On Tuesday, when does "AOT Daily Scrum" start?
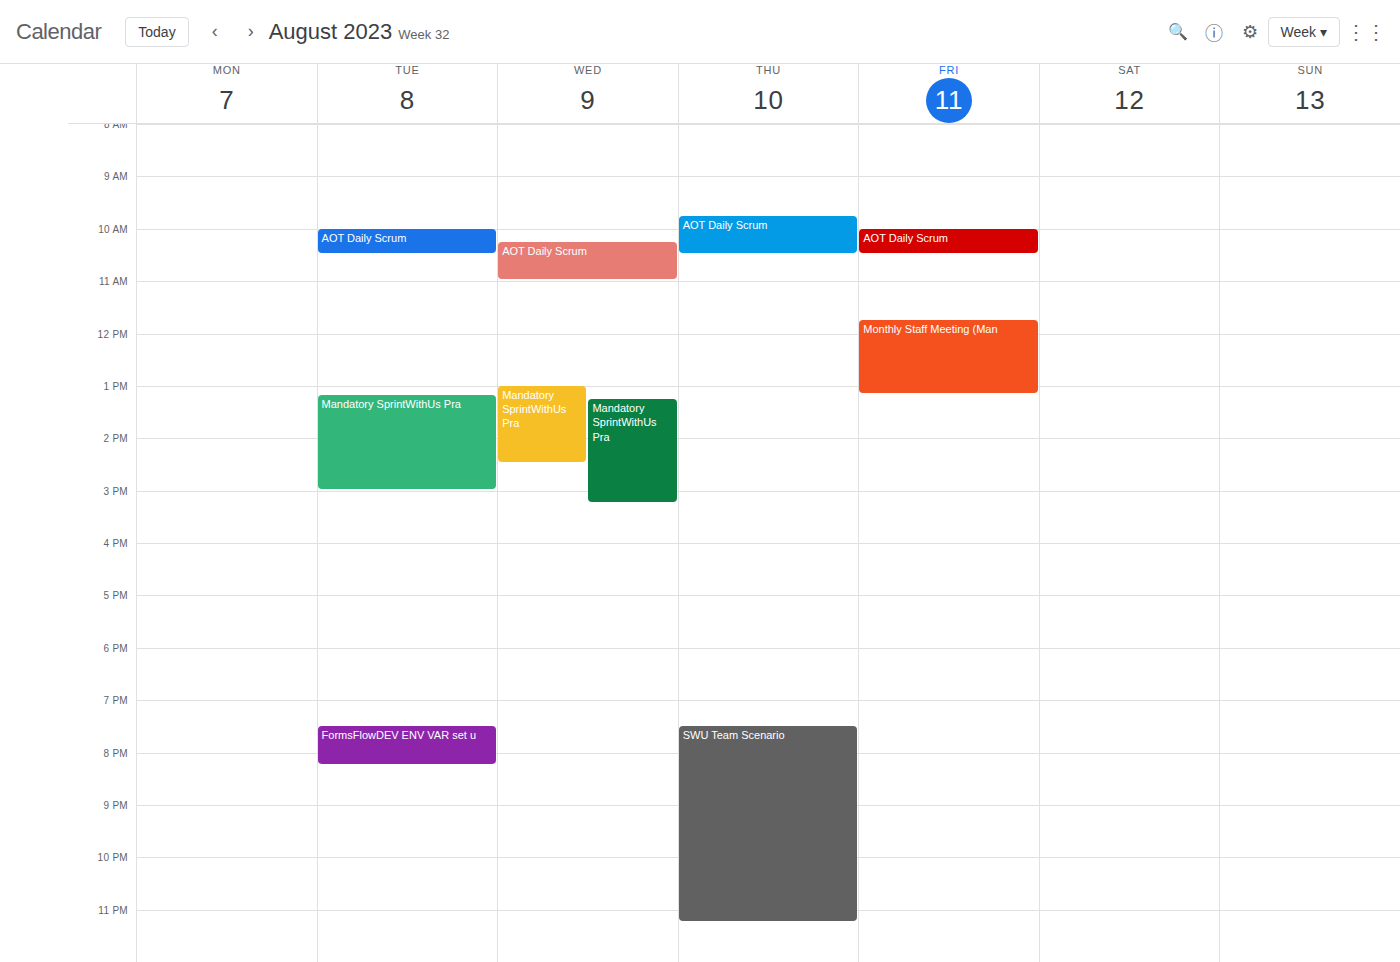
10:00 AM